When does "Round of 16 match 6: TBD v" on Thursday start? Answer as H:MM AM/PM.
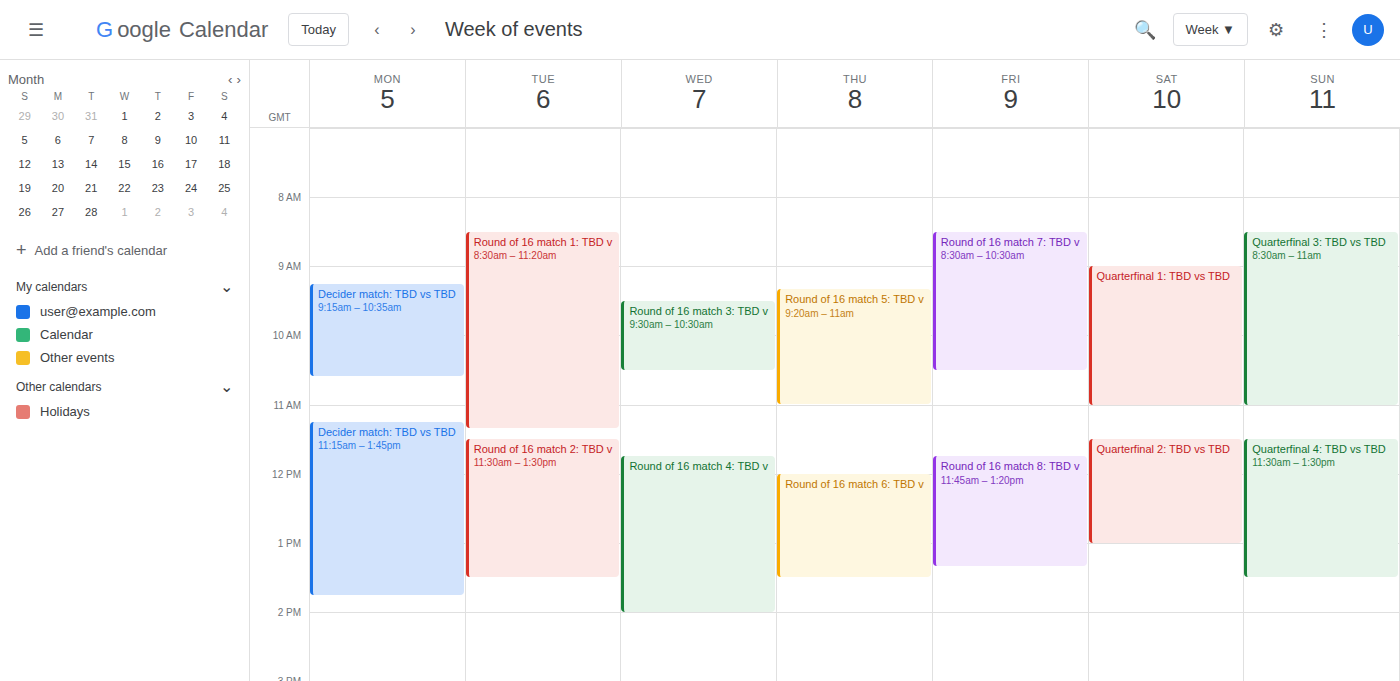
12:00 PM